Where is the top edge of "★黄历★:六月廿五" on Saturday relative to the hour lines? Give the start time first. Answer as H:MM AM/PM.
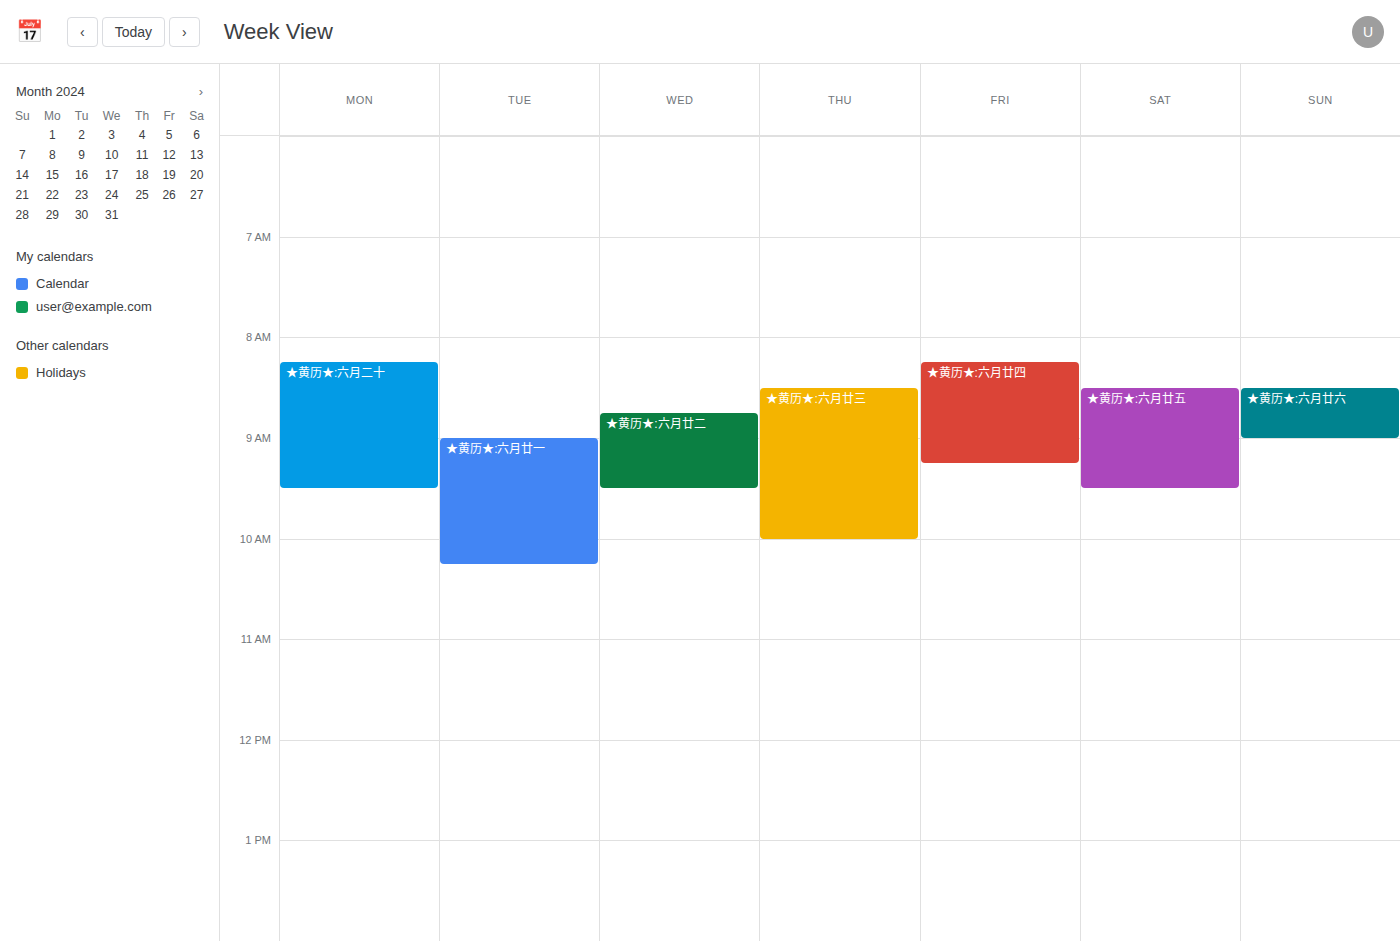
8:30 AM -- halfway between the 8 AM and 9 AM lines.